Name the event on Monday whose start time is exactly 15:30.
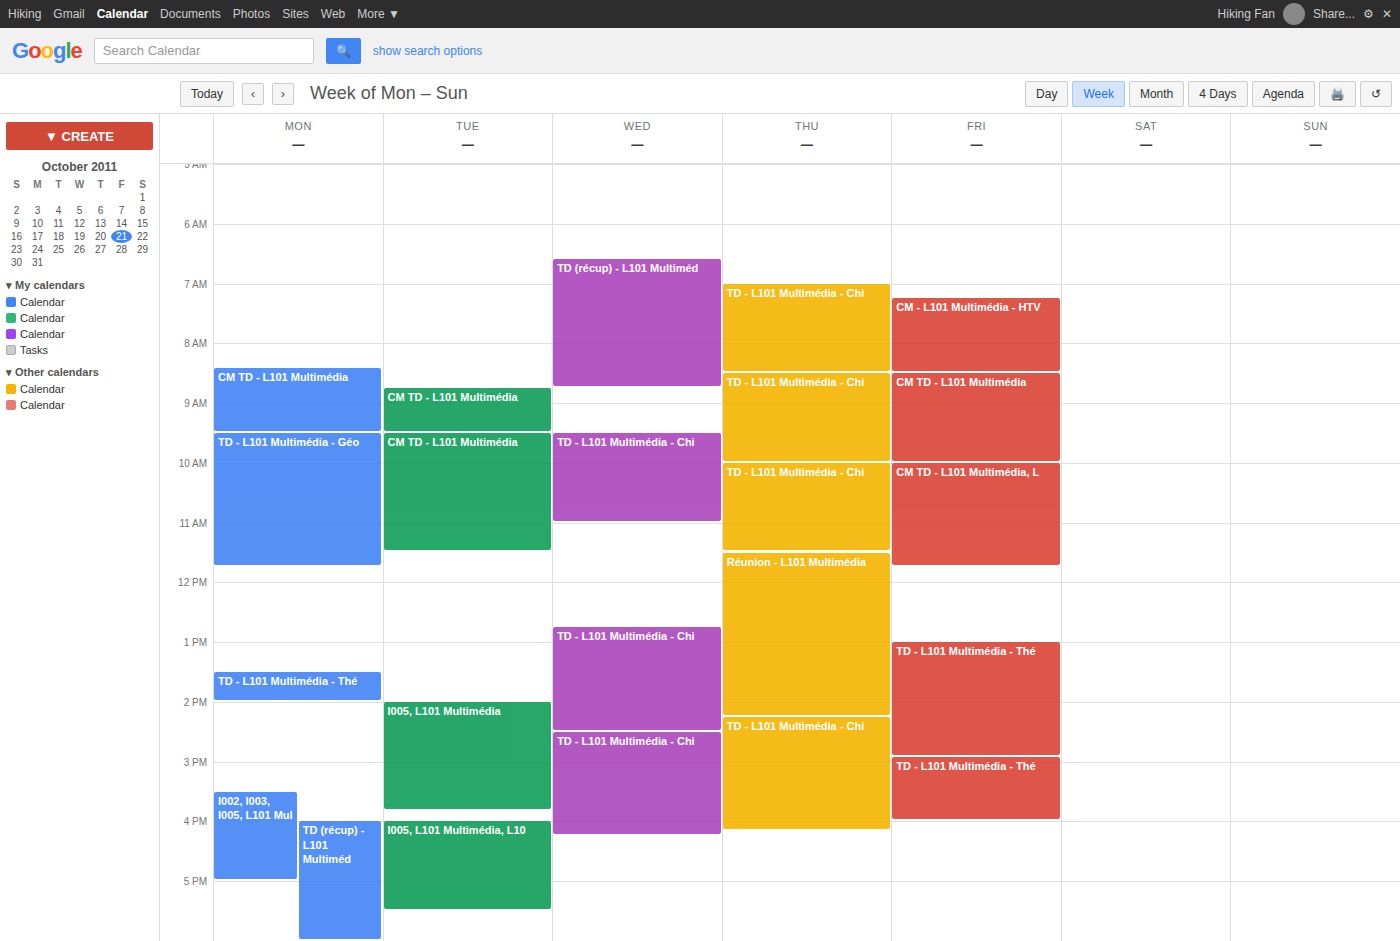
"I002, I003, I005, L101 Mul"